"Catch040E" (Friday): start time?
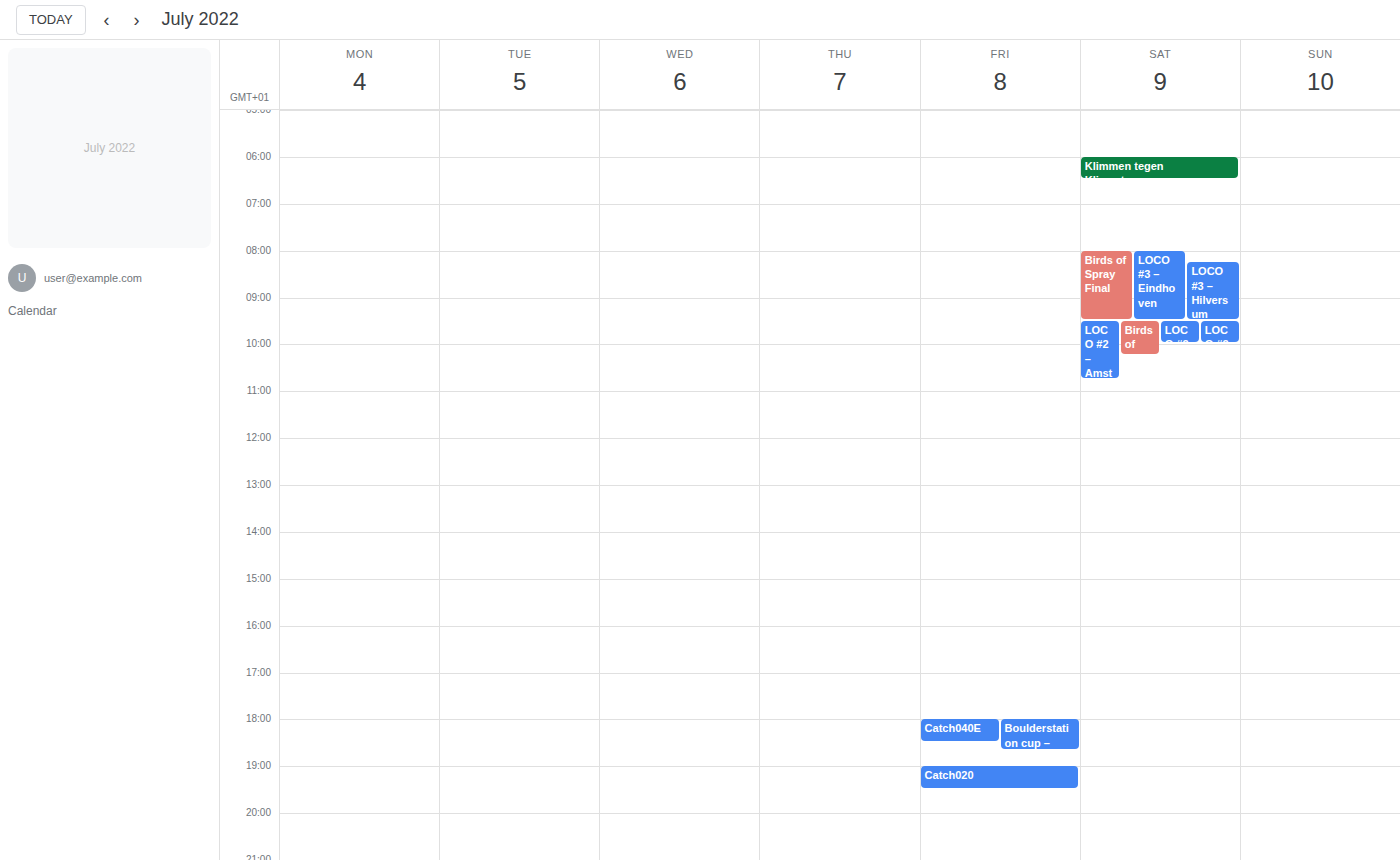
6:00 PM